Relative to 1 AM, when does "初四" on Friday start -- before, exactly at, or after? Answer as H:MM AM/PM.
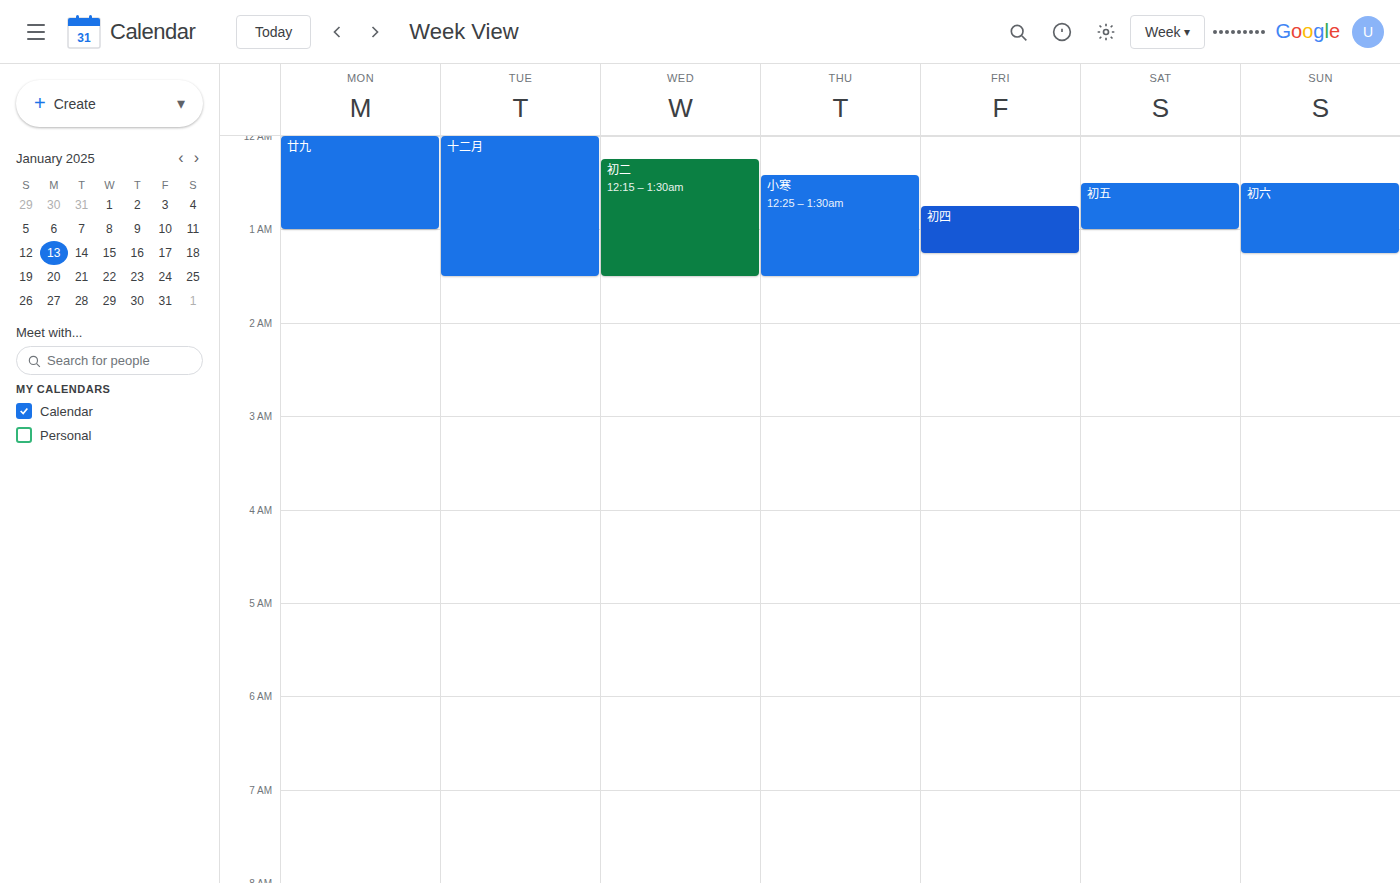
12:45 AM -- before 1 AM, 15 minutes above the 1 AM line.